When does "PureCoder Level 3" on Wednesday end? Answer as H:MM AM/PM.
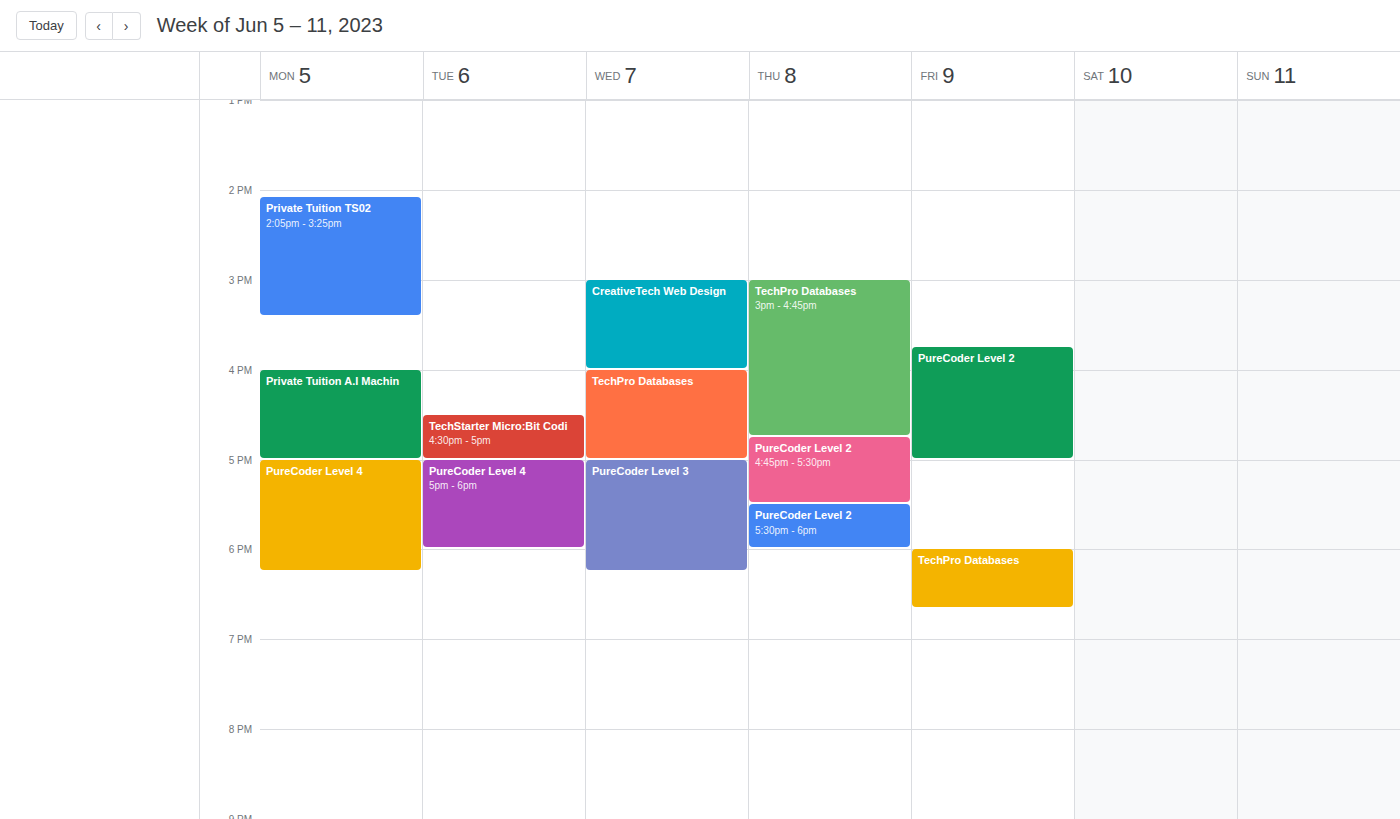
6:15 PM